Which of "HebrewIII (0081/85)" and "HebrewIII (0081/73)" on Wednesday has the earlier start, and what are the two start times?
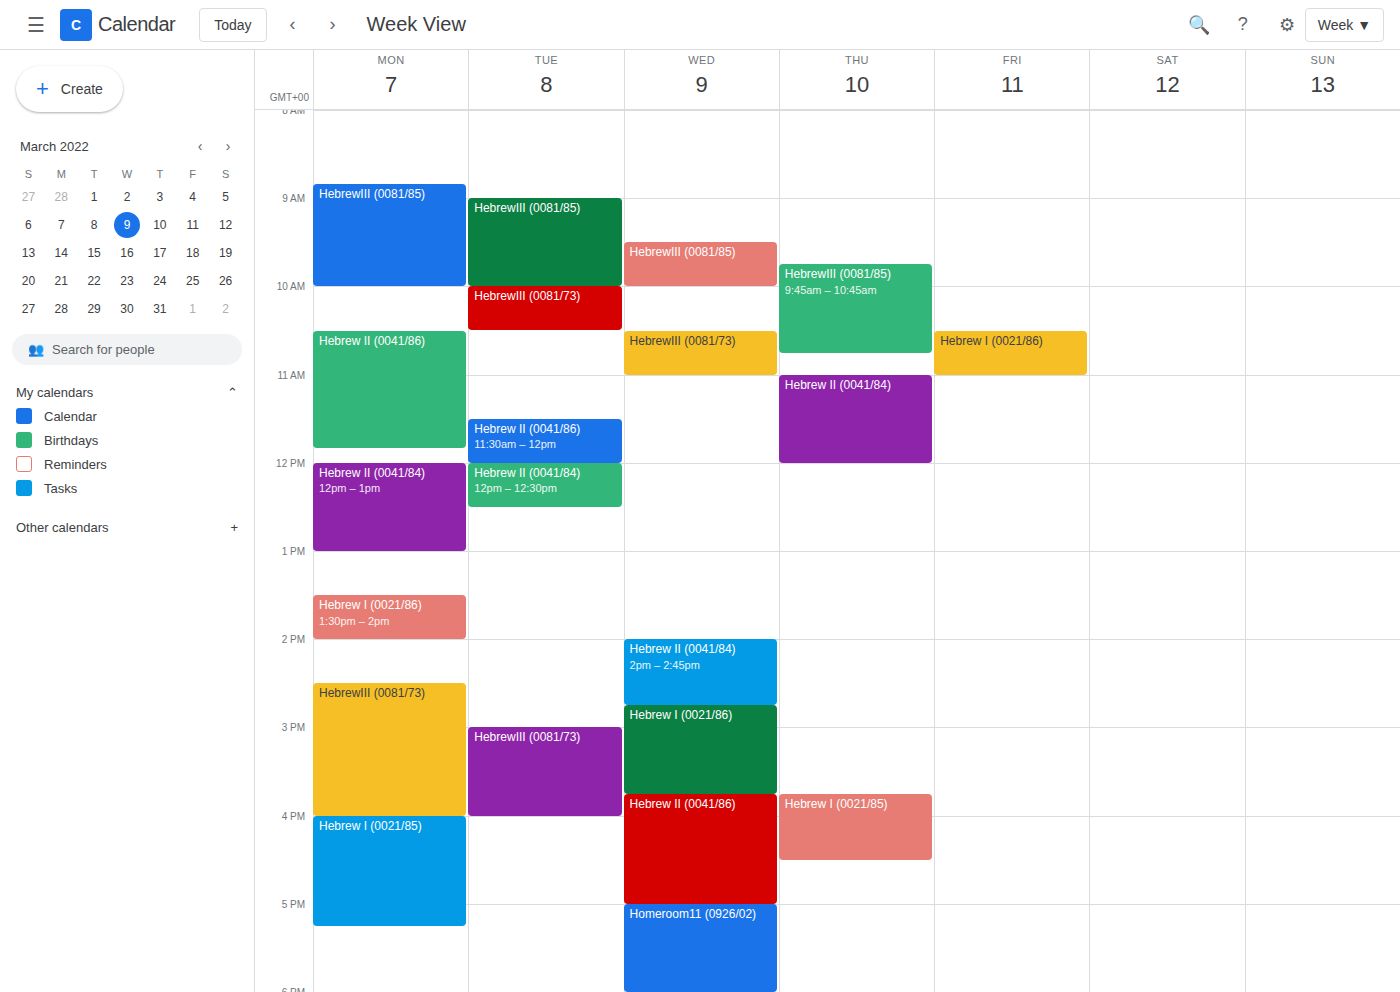
"HebrewIII (0081/85)" 9:30 AM; "HebrewIII (0081/73)" 10:30 AM.